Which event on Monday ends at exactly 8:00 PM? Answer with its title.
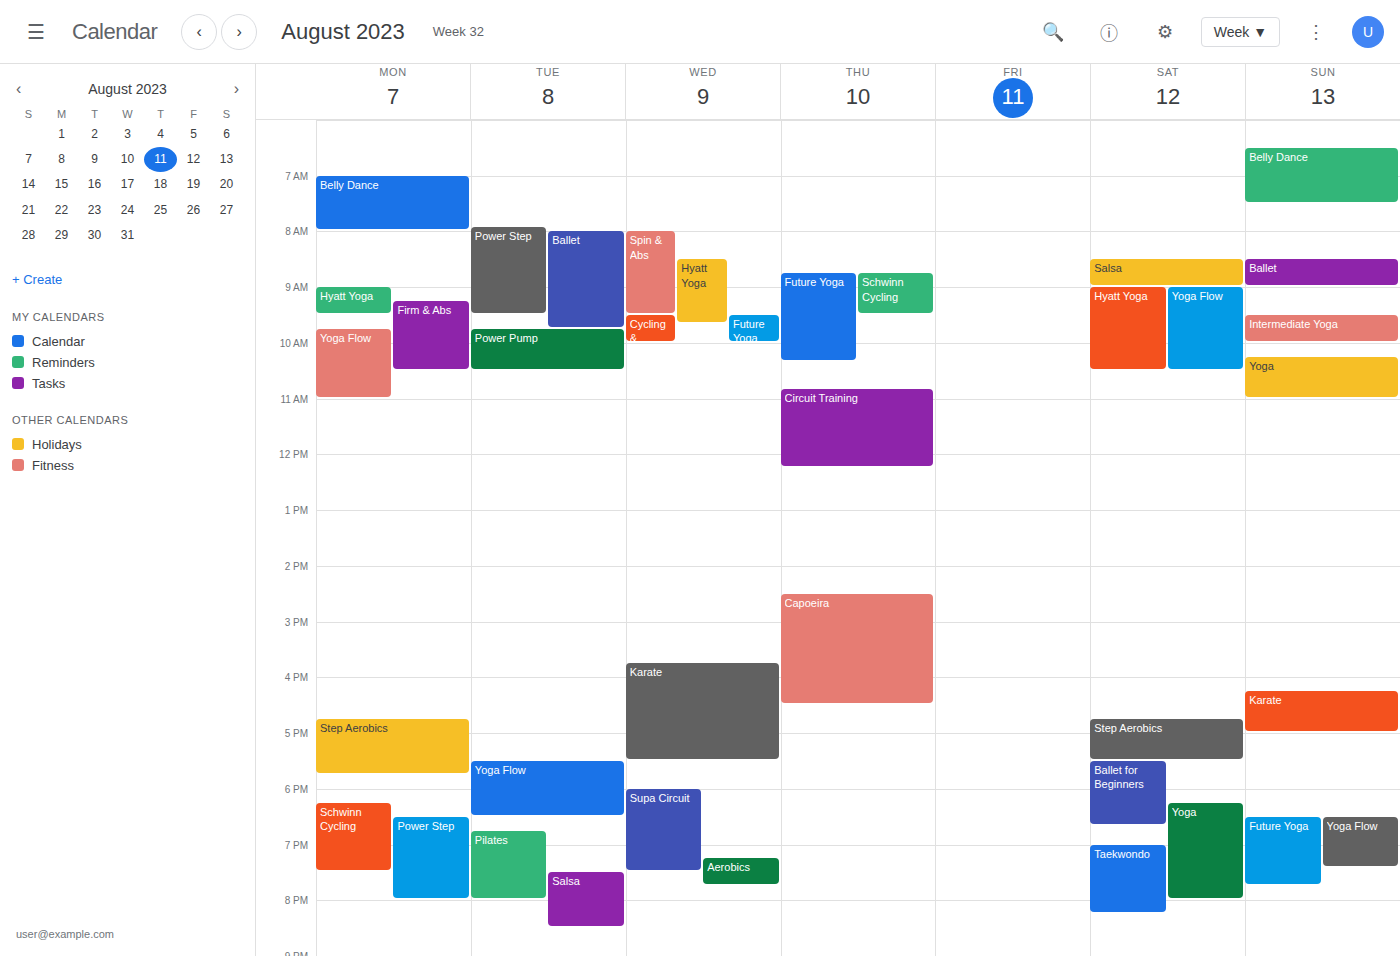
"Power Step"